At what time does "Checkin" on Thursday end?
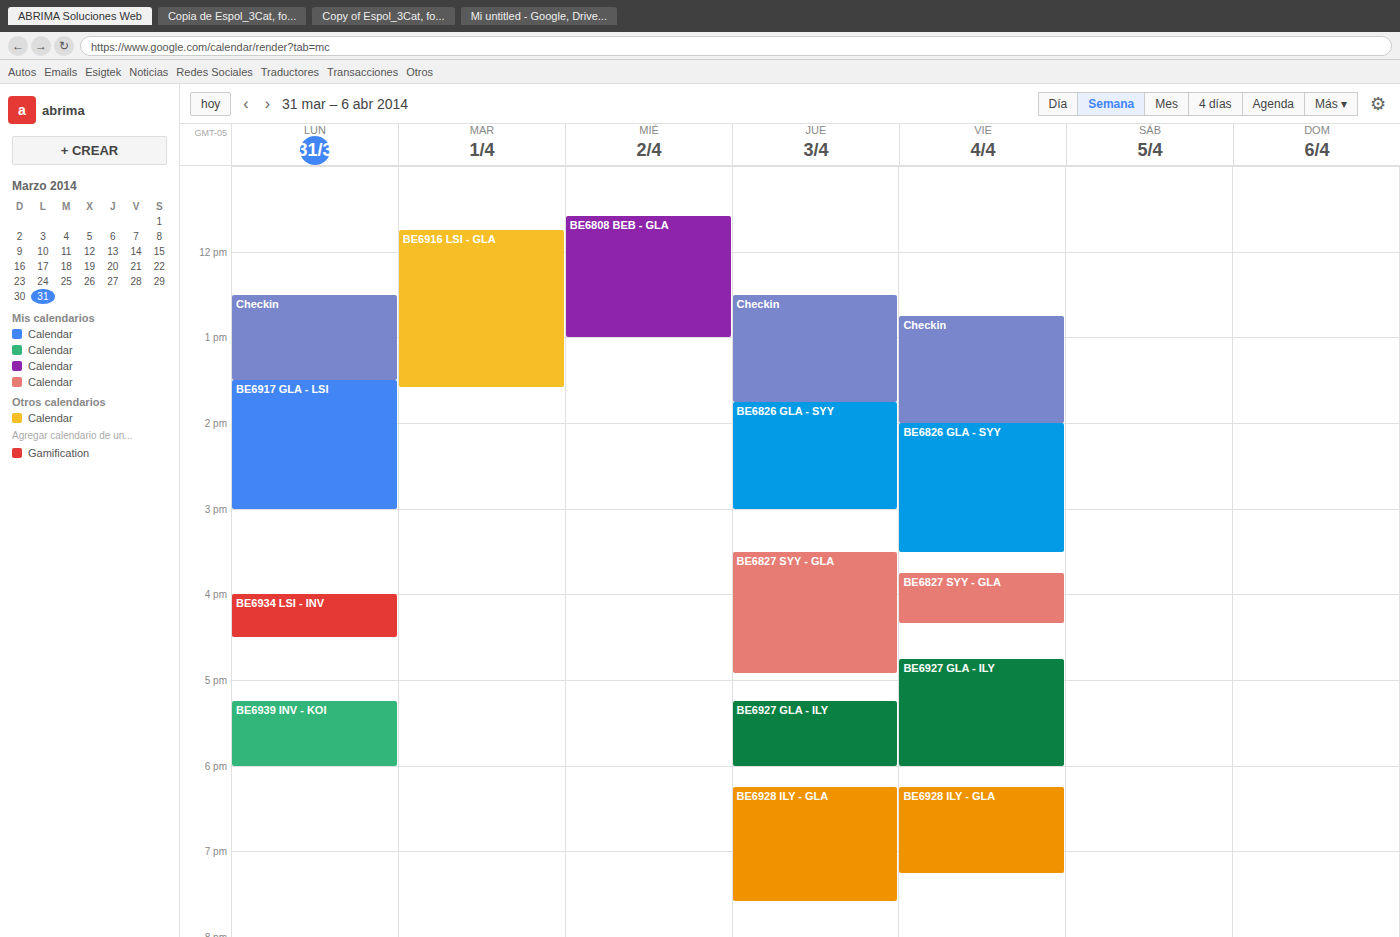
1:45 PM